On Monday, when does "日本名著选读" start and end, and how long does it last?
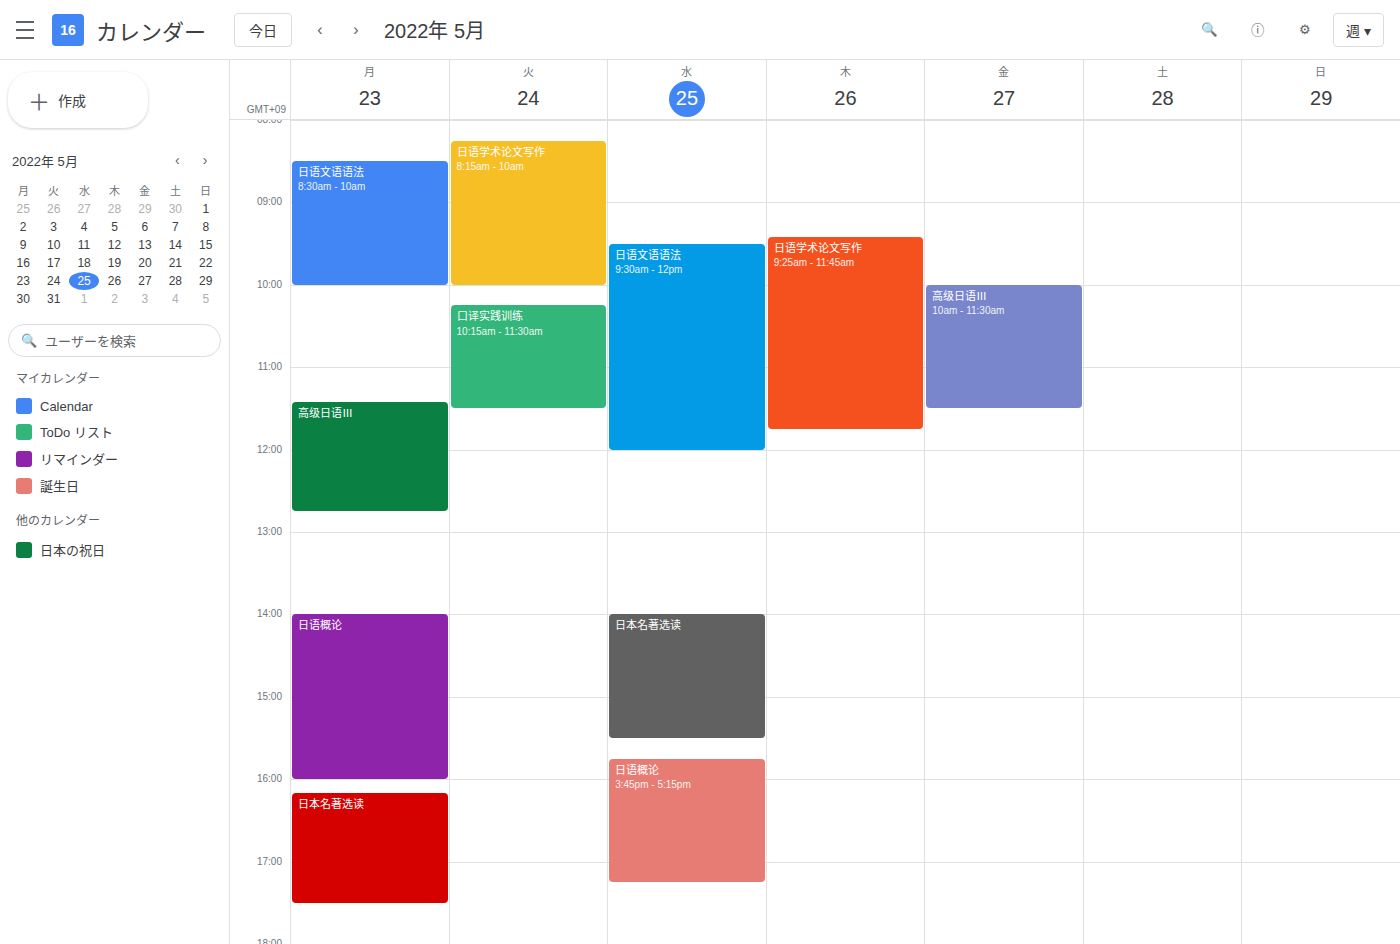
4:10 PM to 5:30 PM, 1 hour 20 minutes